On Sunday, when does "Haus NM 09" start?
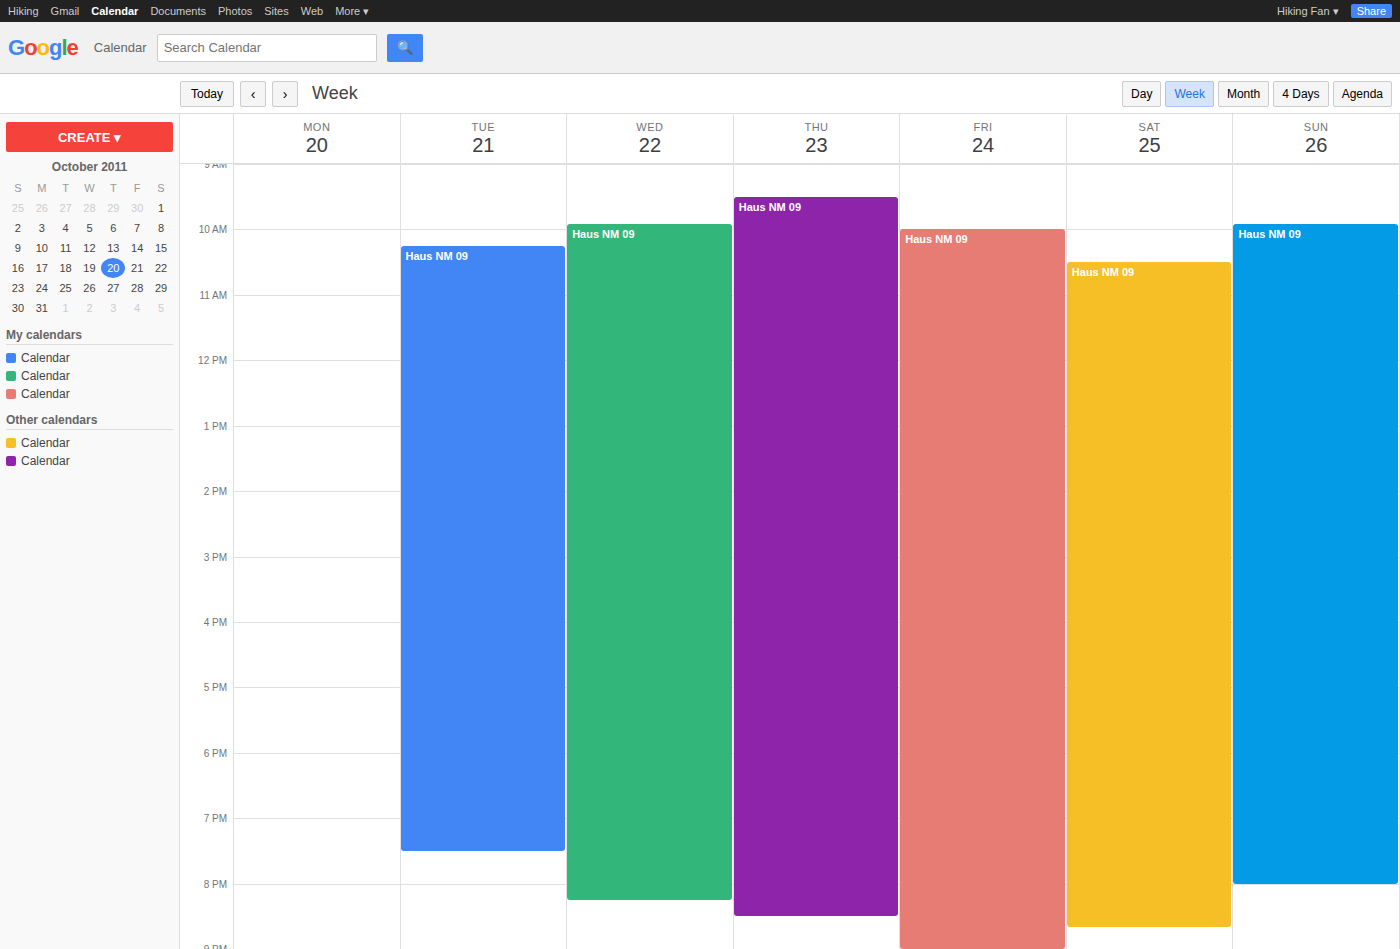
9:55 AM